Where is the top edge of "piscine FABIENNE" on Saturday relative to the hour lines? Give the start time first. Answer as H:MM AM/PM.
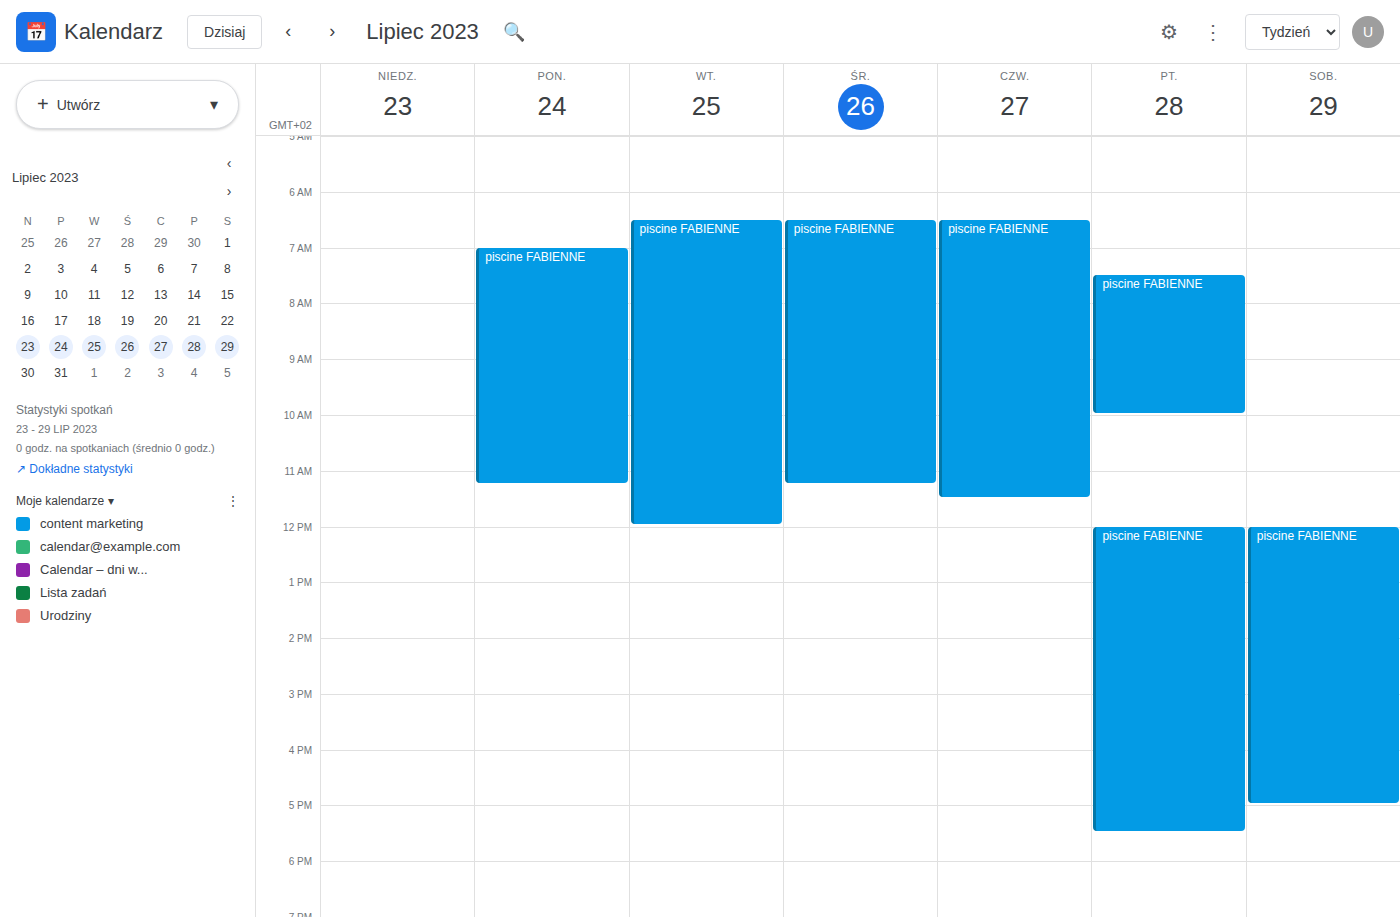
12:00 PM -- exactly on the 12 PM line.